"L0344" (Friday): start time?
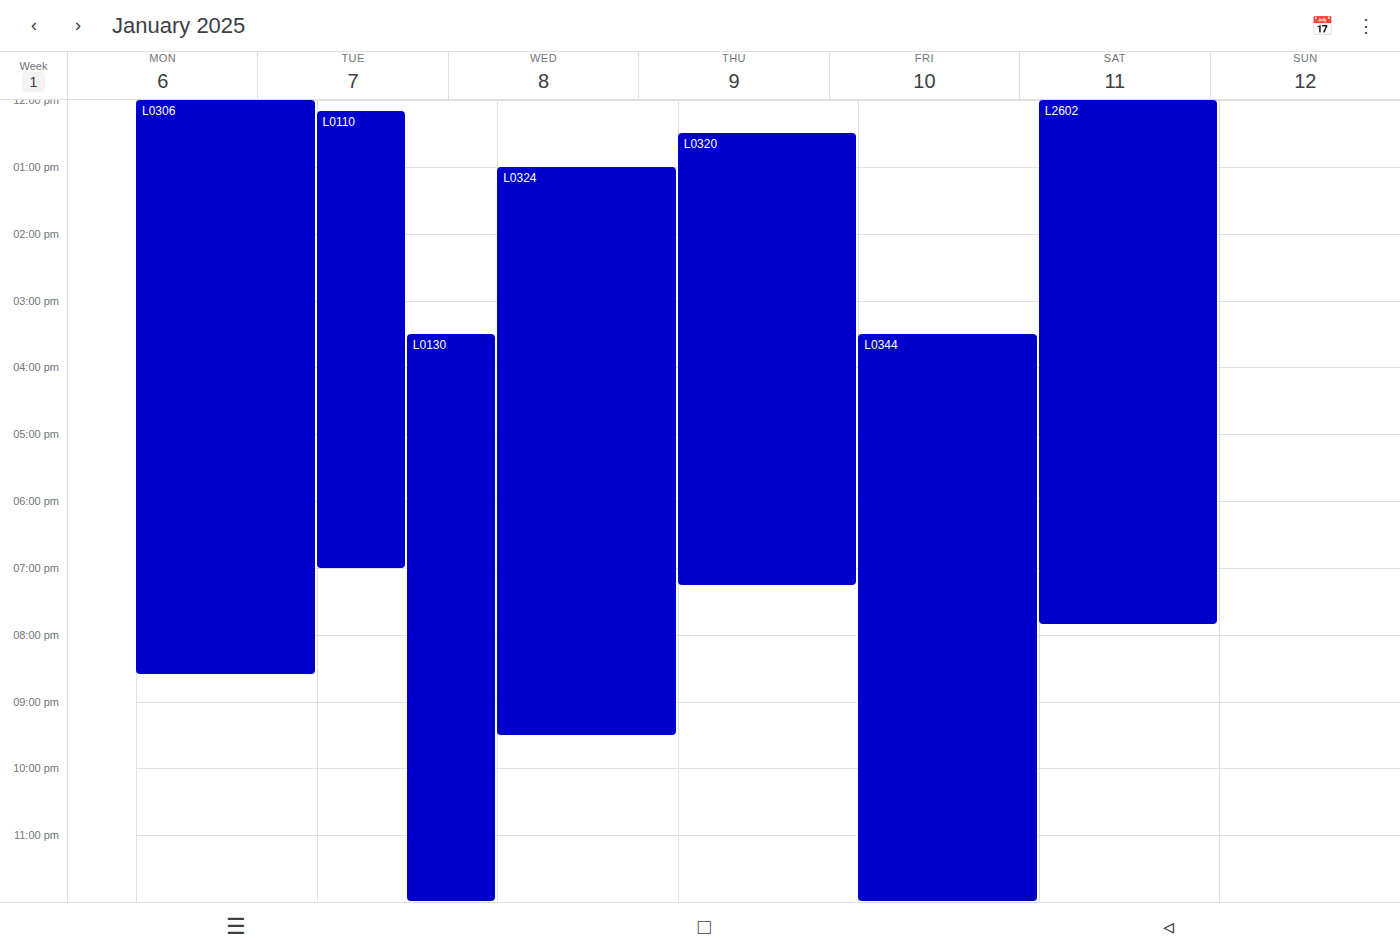
3:30 PM